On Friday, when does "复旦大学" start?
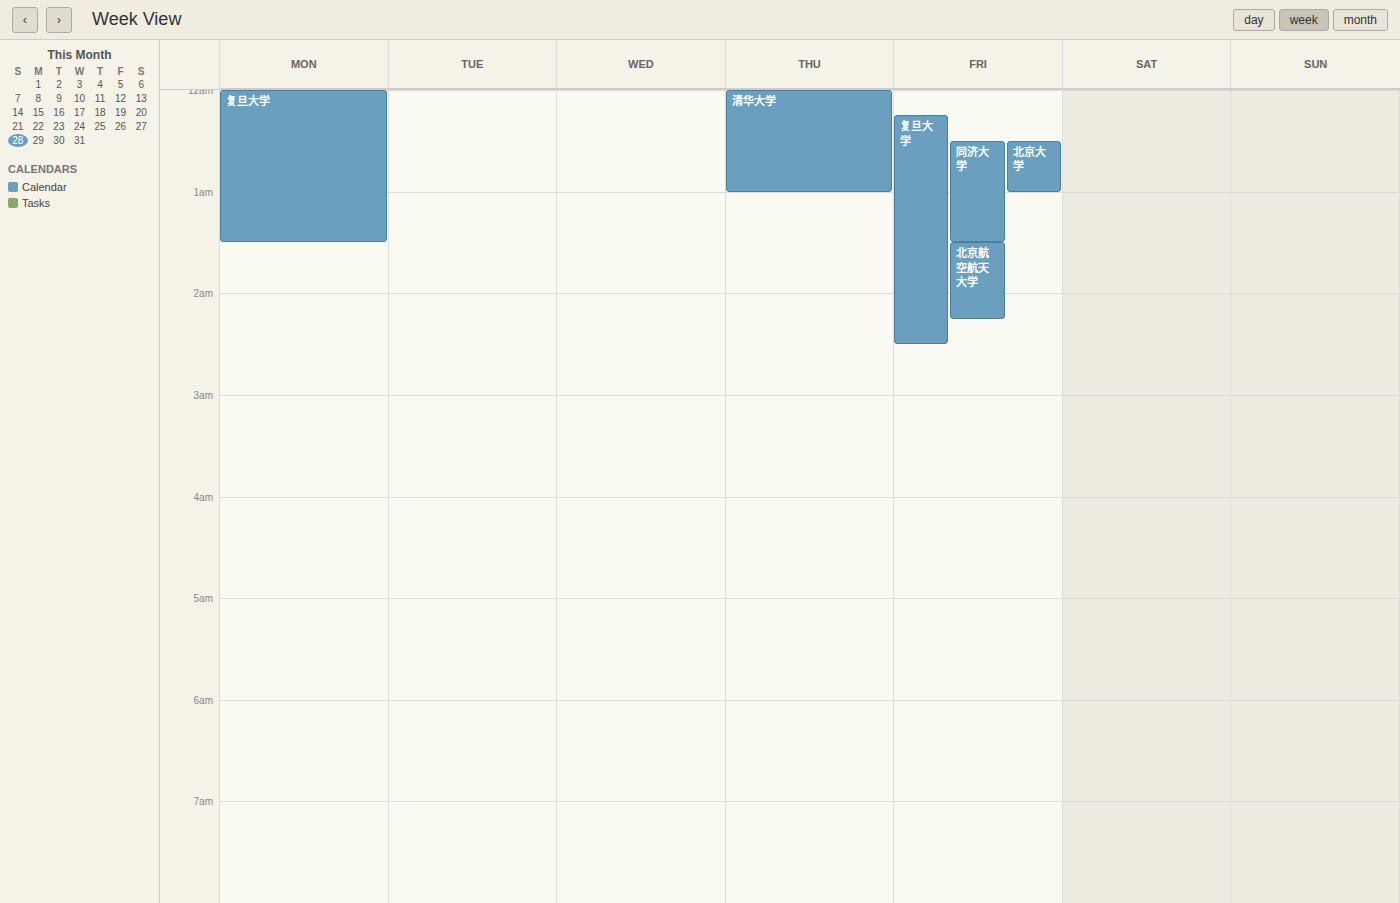
12:15 AM